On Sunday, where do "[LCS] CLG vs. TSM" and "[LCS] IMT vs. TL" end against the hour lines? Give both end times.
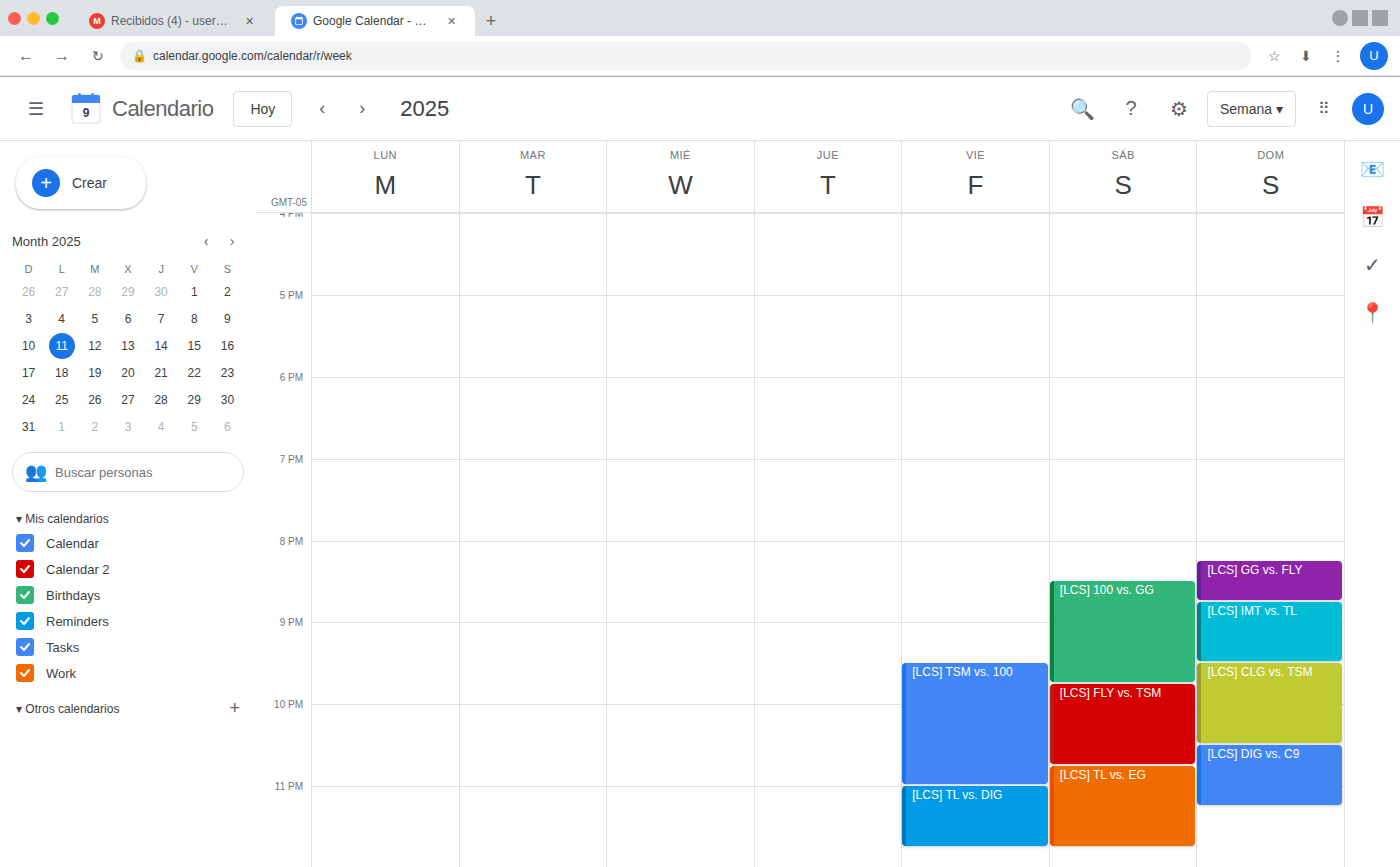
"[LCS] CLG vs. TSM": 10:30 PM, halfway between the 10 PM and 11 PM lines. "[LCS] IMT vs. TL": 9:30 PM, halfway between the 9 PM and 10 PM lines.